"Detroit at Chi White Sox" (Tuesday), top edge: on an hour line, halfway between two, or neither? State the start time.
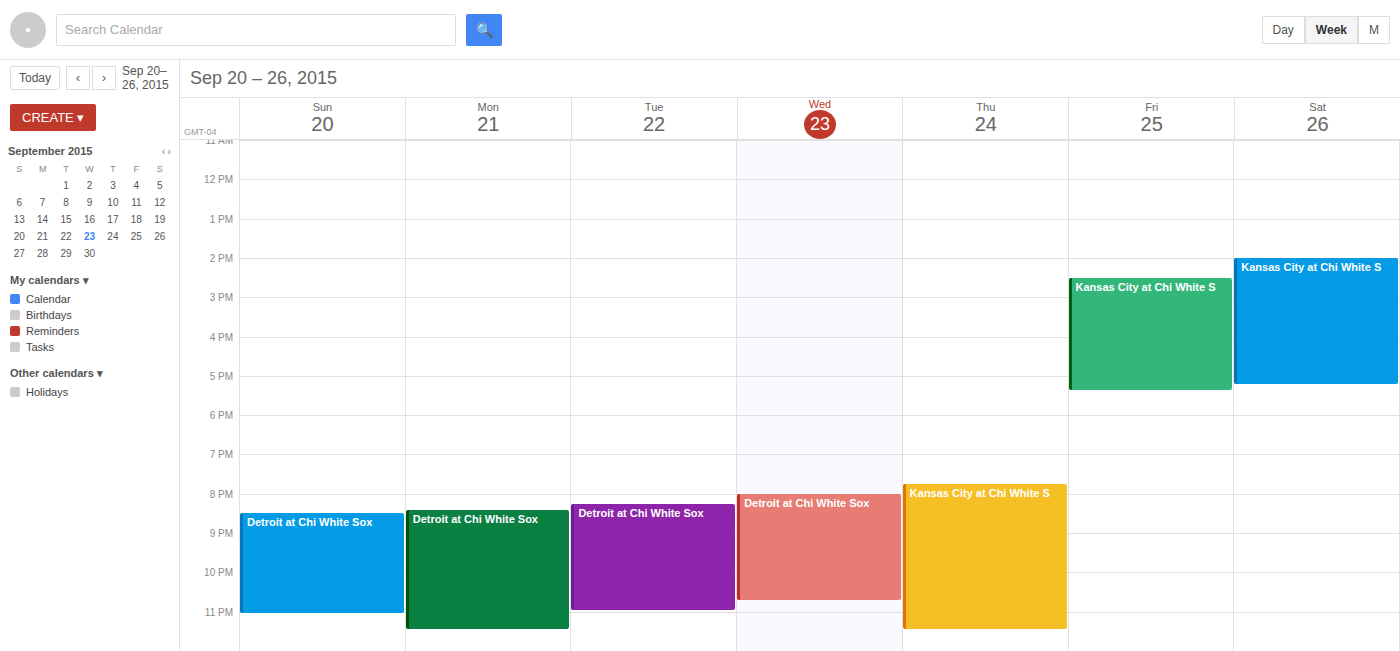
8:15 PM -- neither: a quarter of the way from the 8 PM line to the 9 PM line.